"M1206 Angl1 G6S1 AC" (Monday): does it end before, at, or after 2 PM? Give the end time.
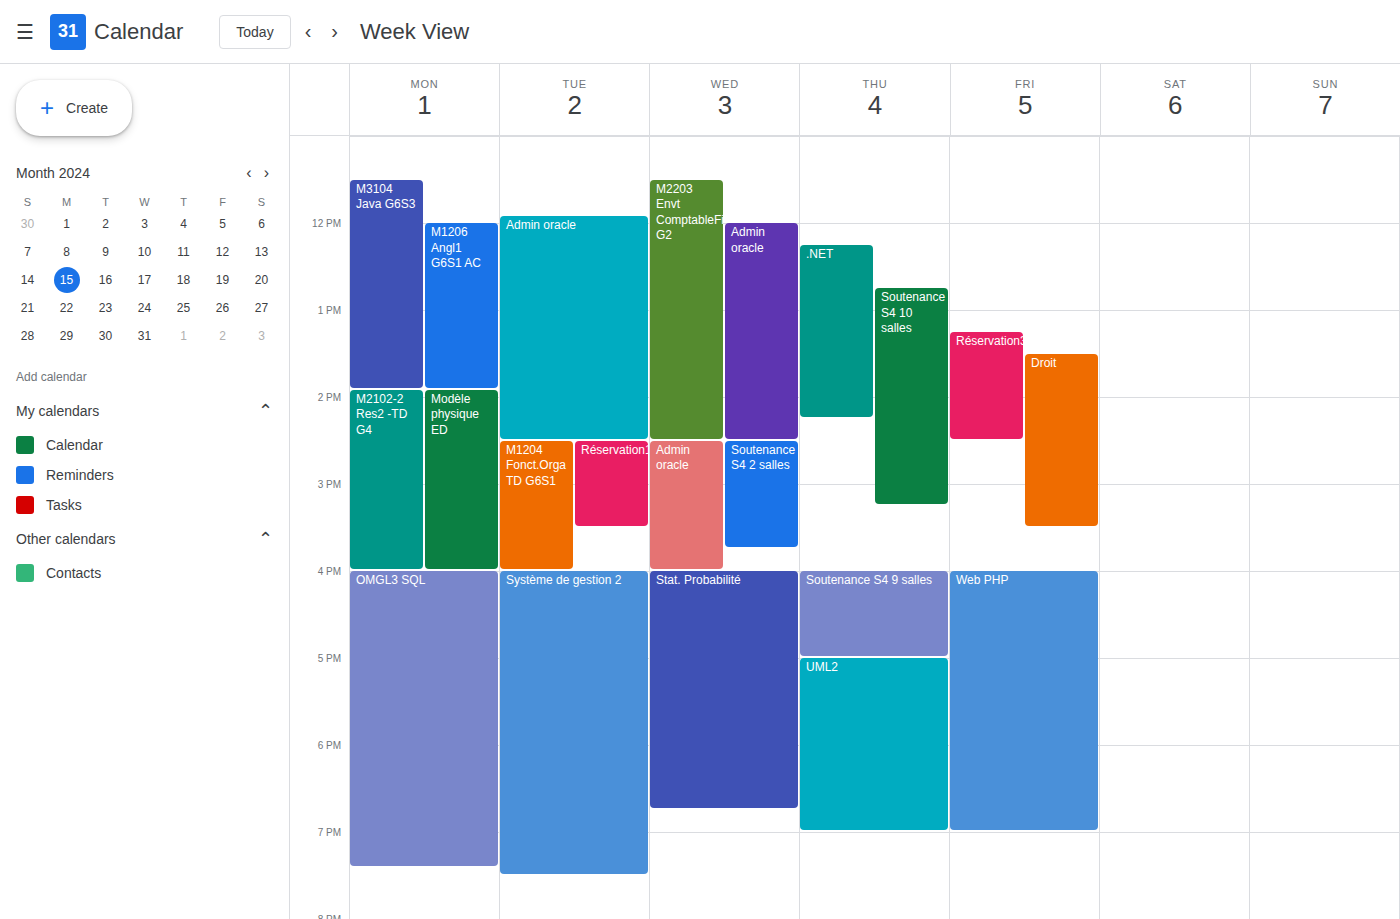
1:55 PM -- before 2 PM, 5 minutes above the 2 PM line.